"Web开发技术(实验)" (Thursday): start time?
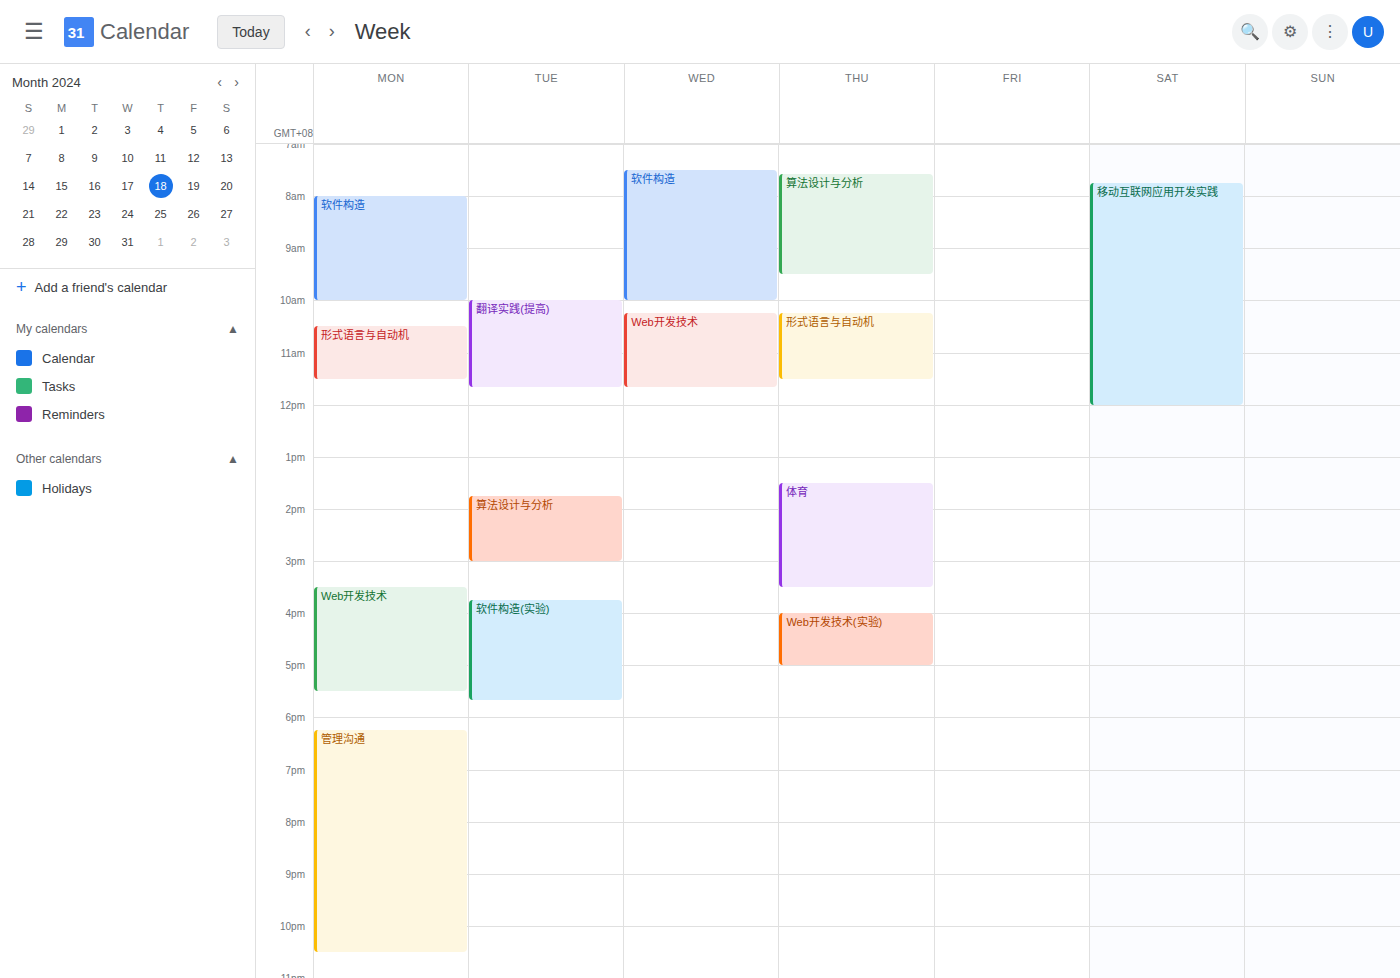
4:00 PM